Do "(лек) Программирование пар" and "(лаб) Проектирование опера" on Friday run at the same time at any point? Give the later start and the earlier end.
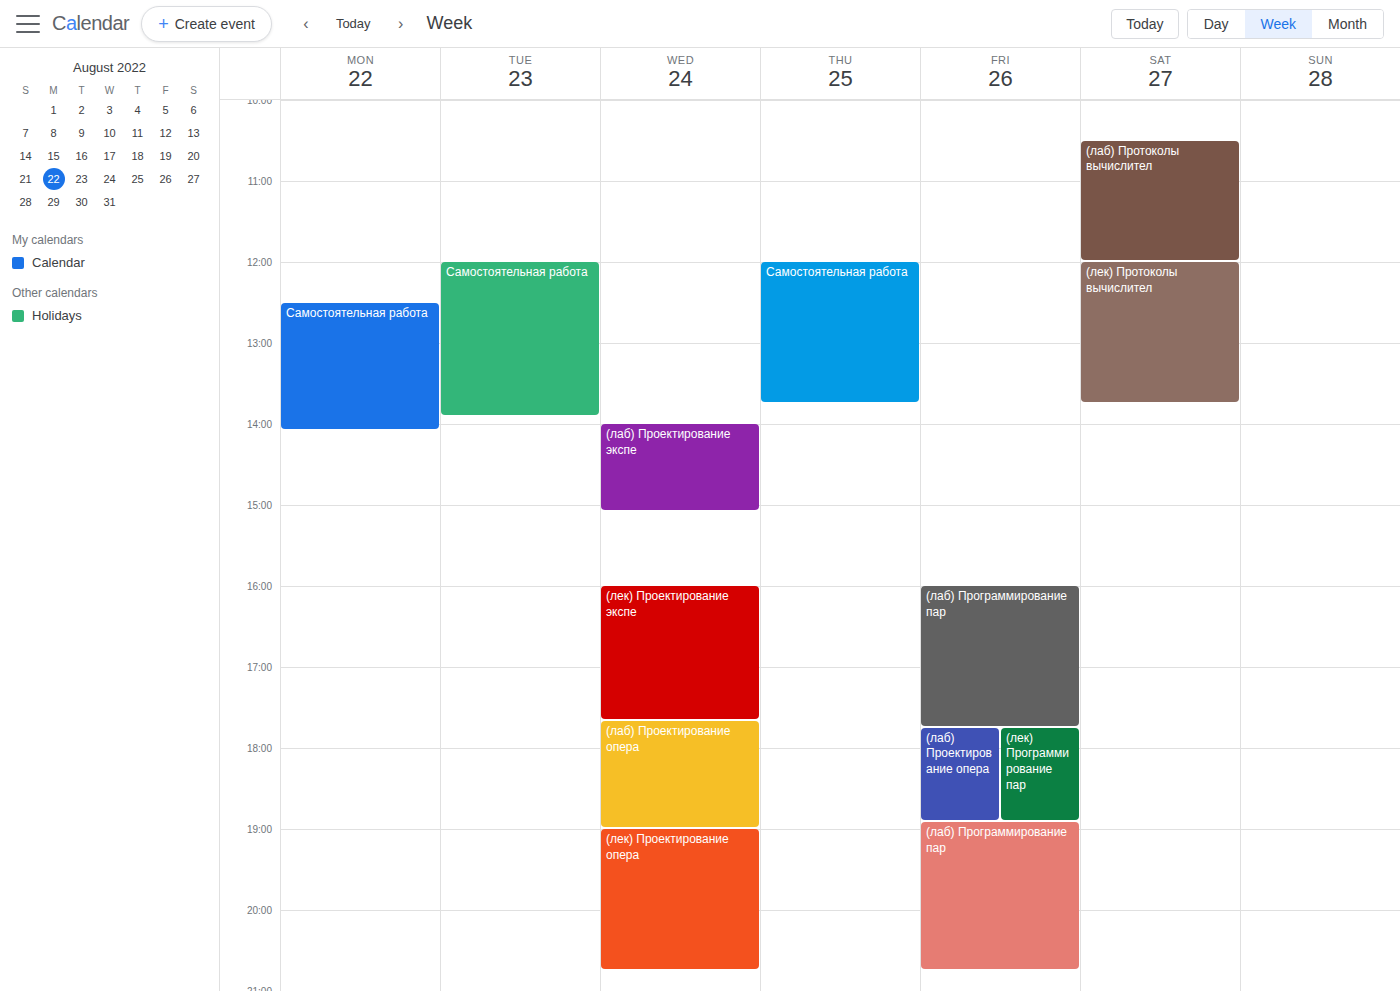
"(лаб) Проектирование опера" runs 5:45 PM to 6:55 PM, inside "(лек) Программирование пар" -- they overlap.